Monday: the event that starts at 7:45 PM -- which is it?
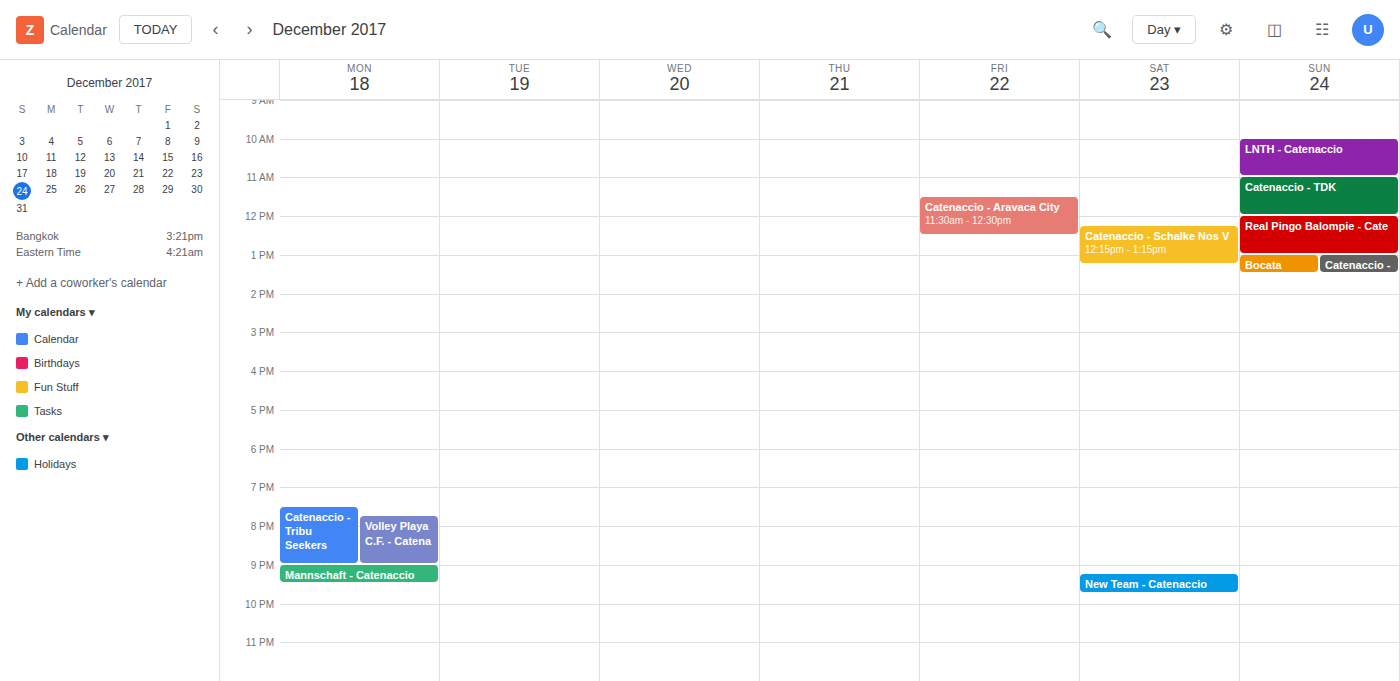
"Volley Playa C.F. - Catena"